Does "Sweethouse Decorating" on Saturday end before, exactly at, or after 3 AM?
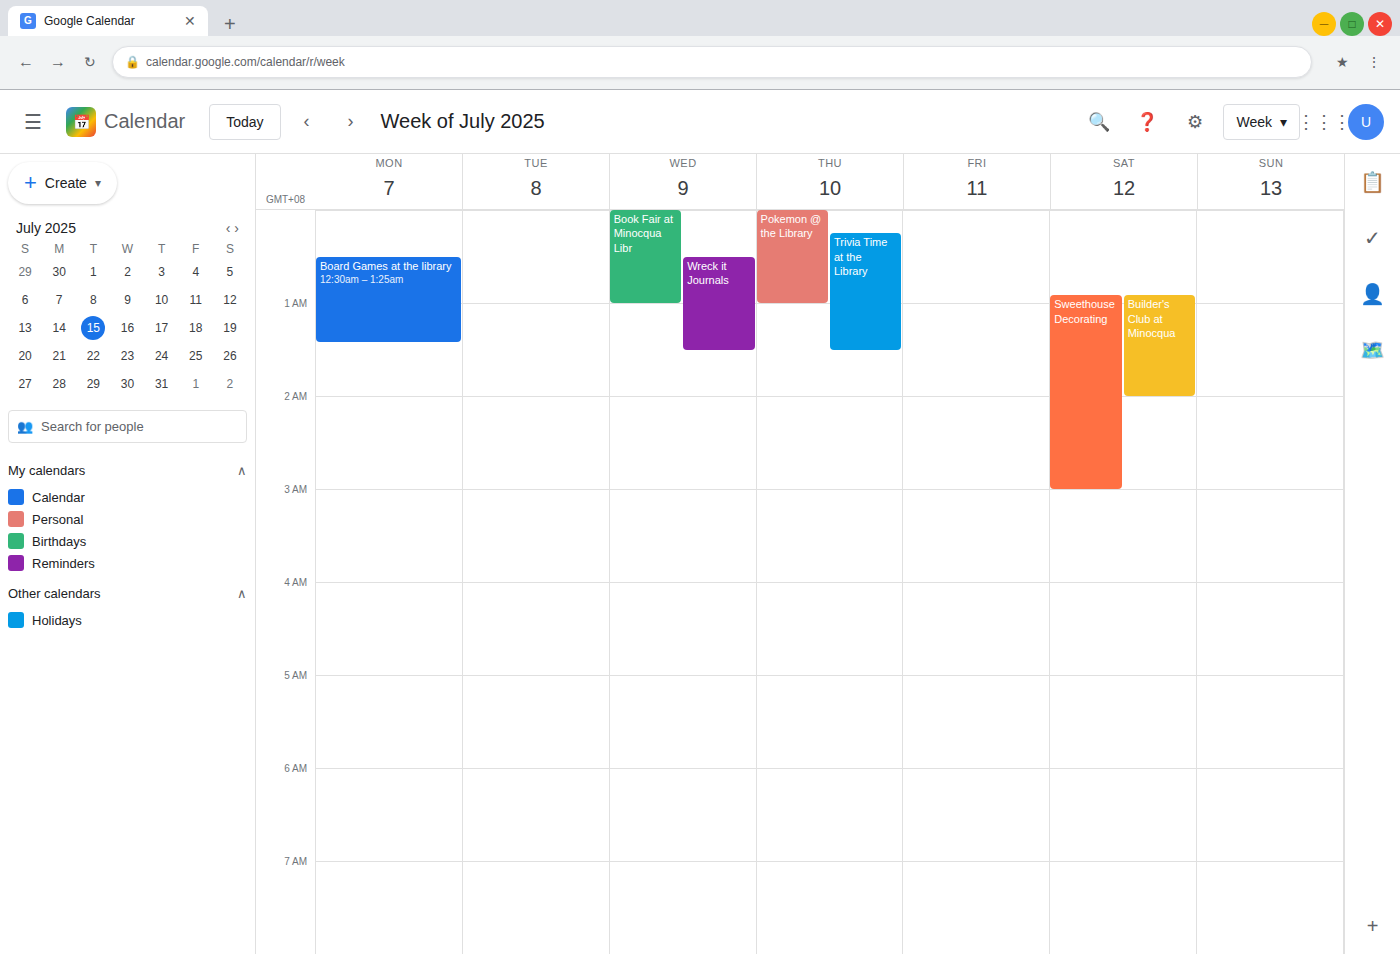
3:00 AM -- exactly at 3 AM, on the 3 AM line.